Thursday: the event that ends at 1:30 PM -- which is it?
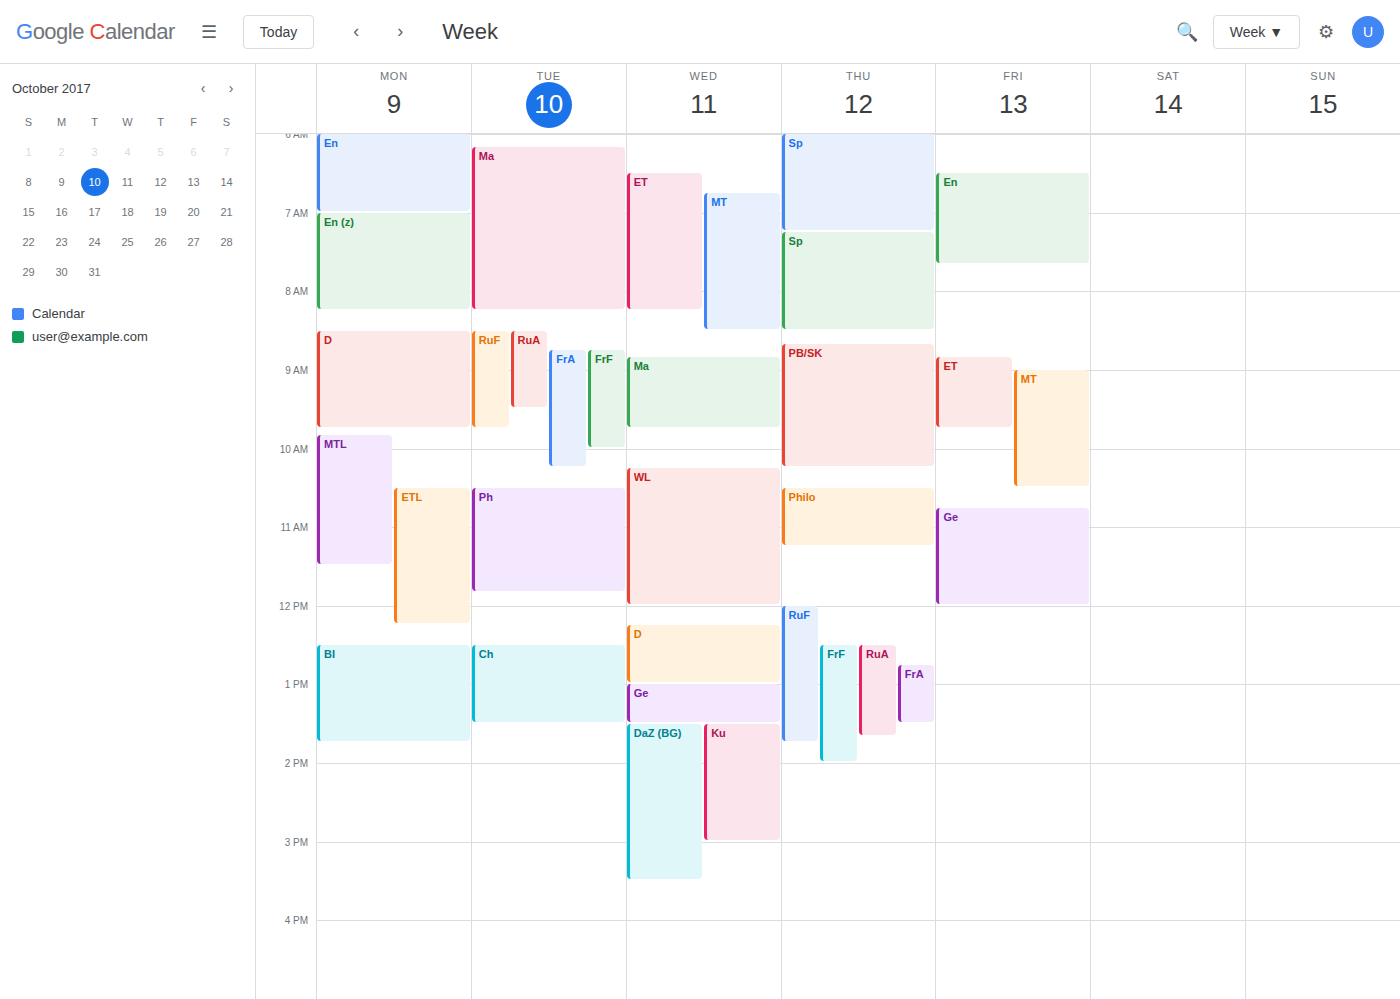
"FrA"